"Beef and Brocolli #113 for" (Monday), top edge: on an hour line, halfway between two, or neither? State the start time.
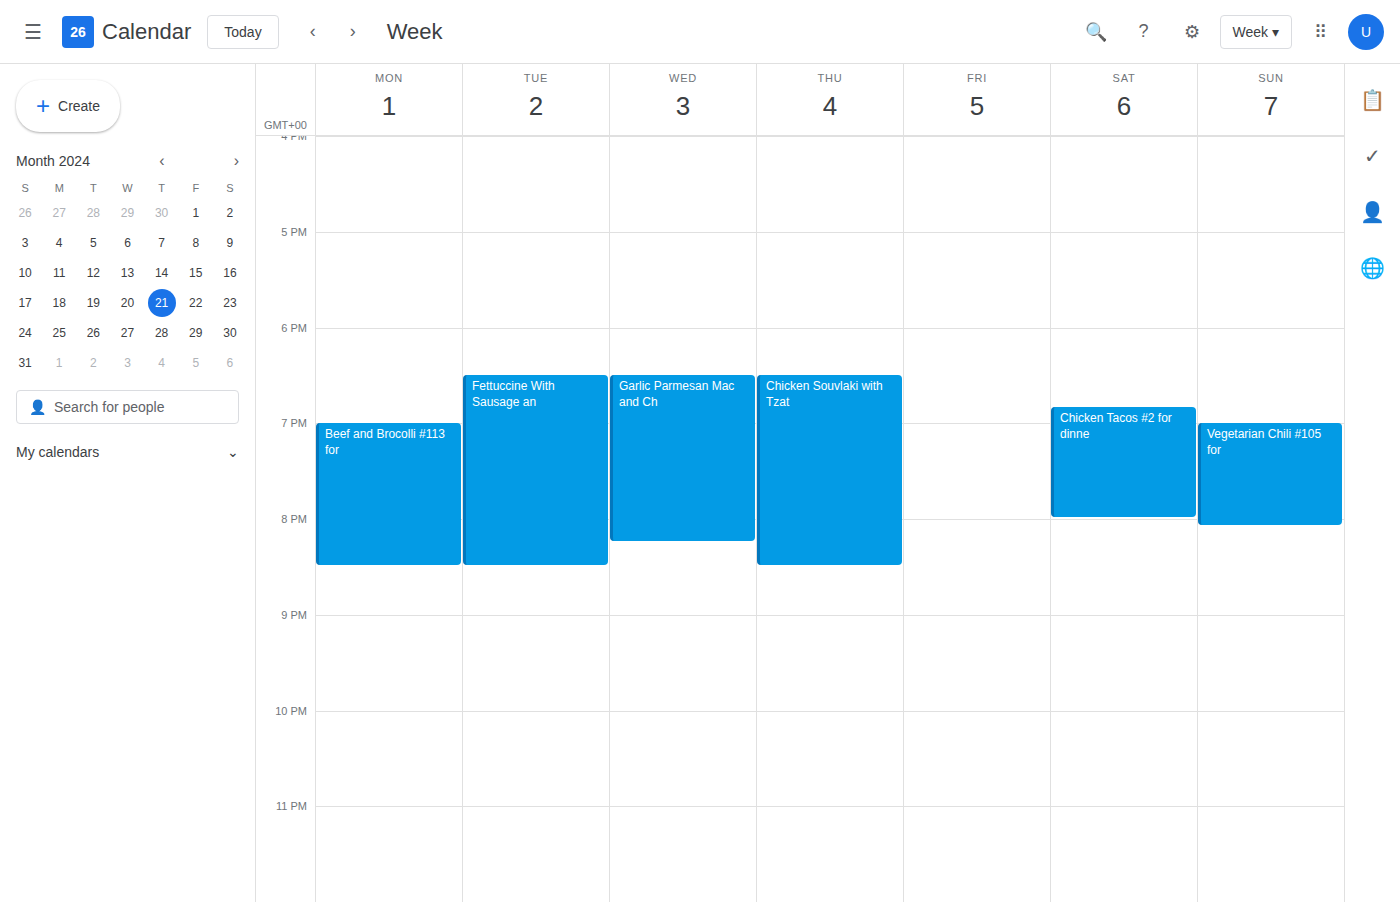
7:00 PM -- exactly on the 7 PM line.